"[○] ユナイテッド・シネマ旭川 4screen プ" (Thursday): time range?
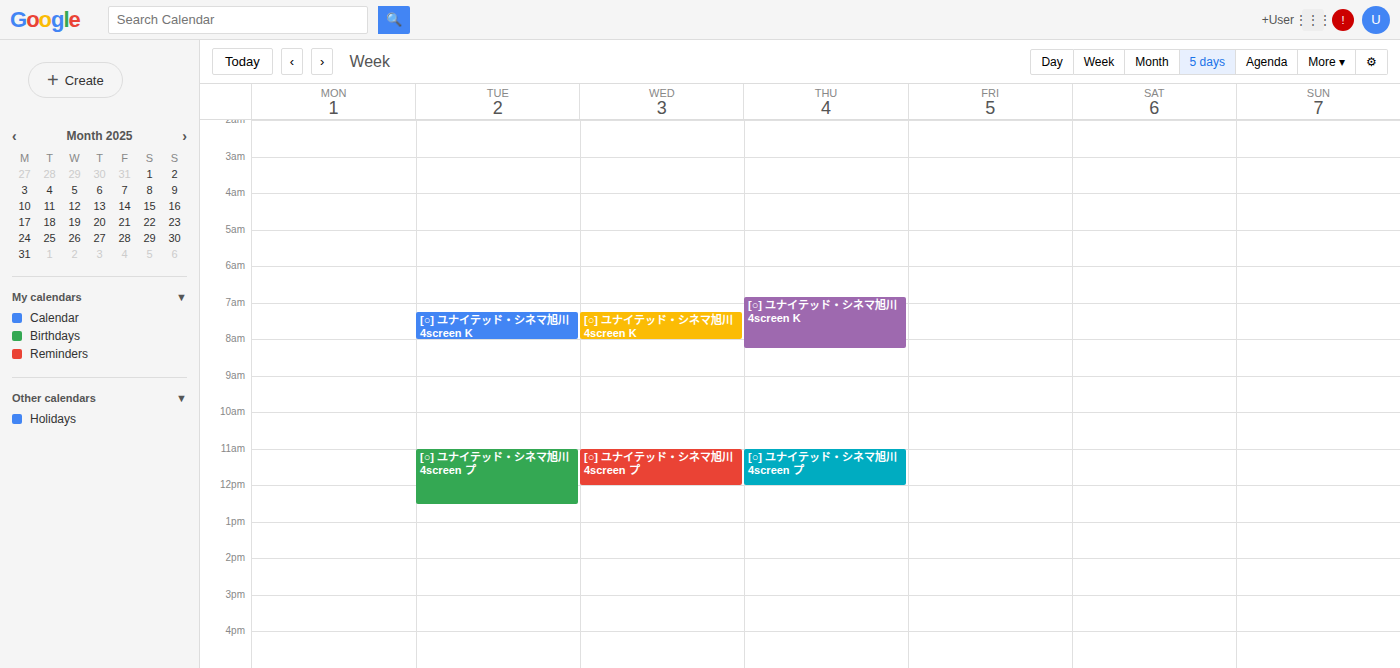
11:00 AM to 12:00 PM